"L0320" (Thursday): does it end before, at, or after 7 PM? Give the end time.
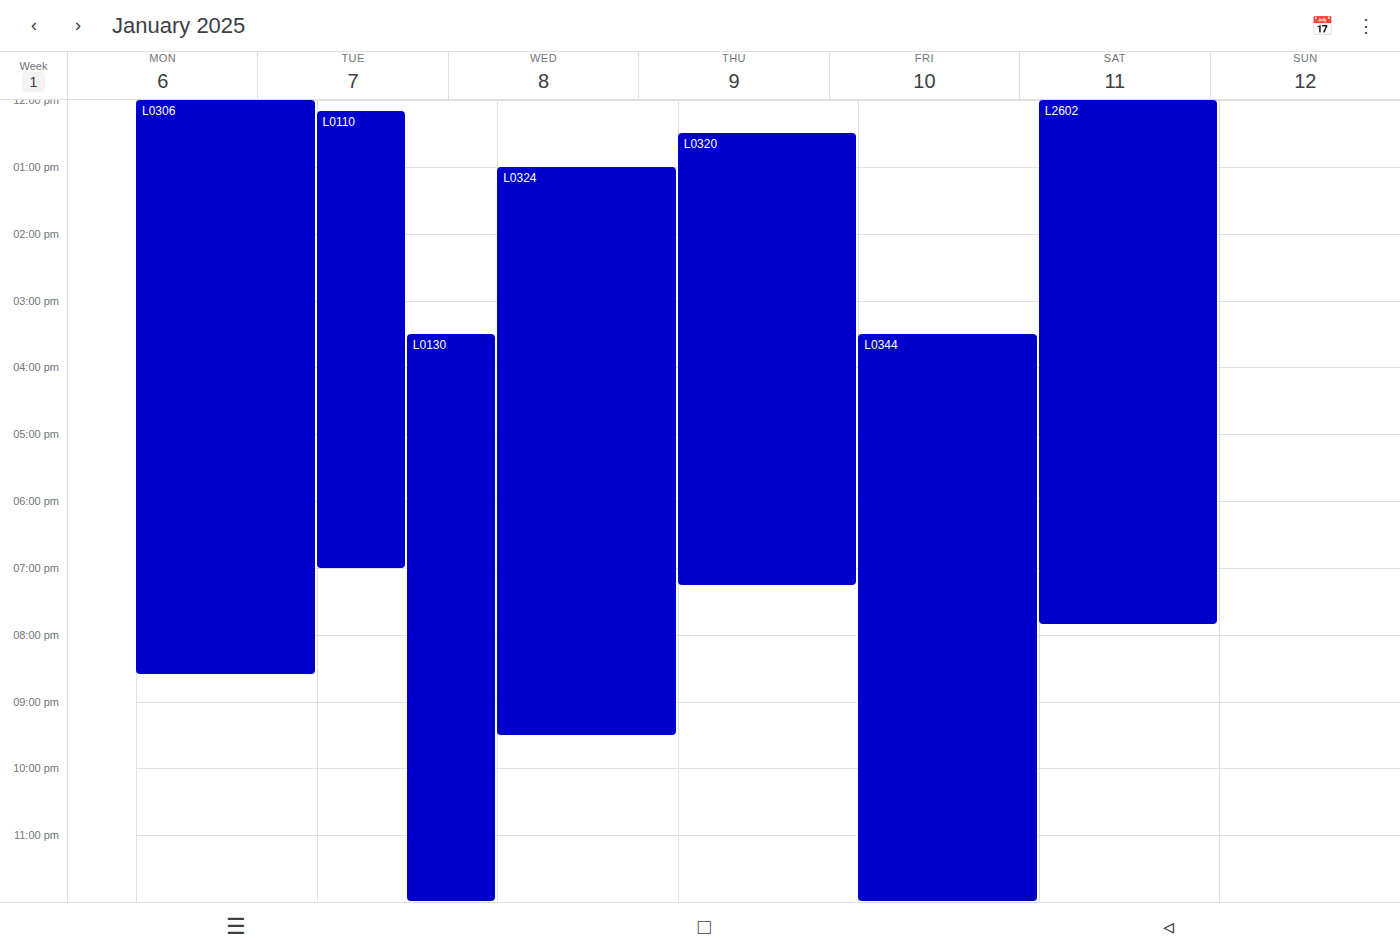
7:15 PM -- after 7 PM, 15 minutes below the 7 PM line.